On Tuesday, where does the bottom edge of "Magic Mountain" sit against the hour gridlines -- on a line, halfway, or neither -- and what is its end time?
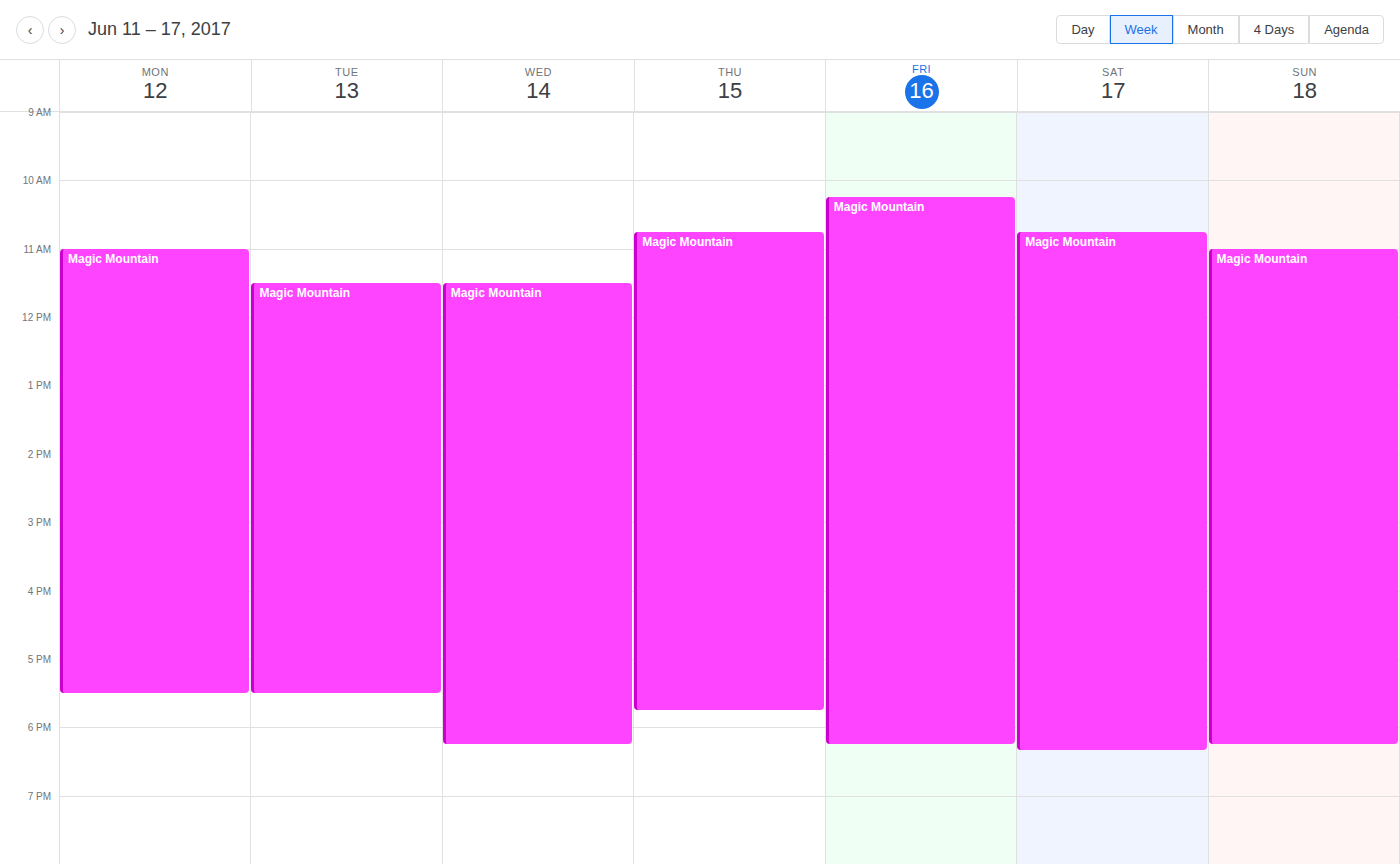
5:30 PM -- halfway between the 5 PM and 6 PM lines.